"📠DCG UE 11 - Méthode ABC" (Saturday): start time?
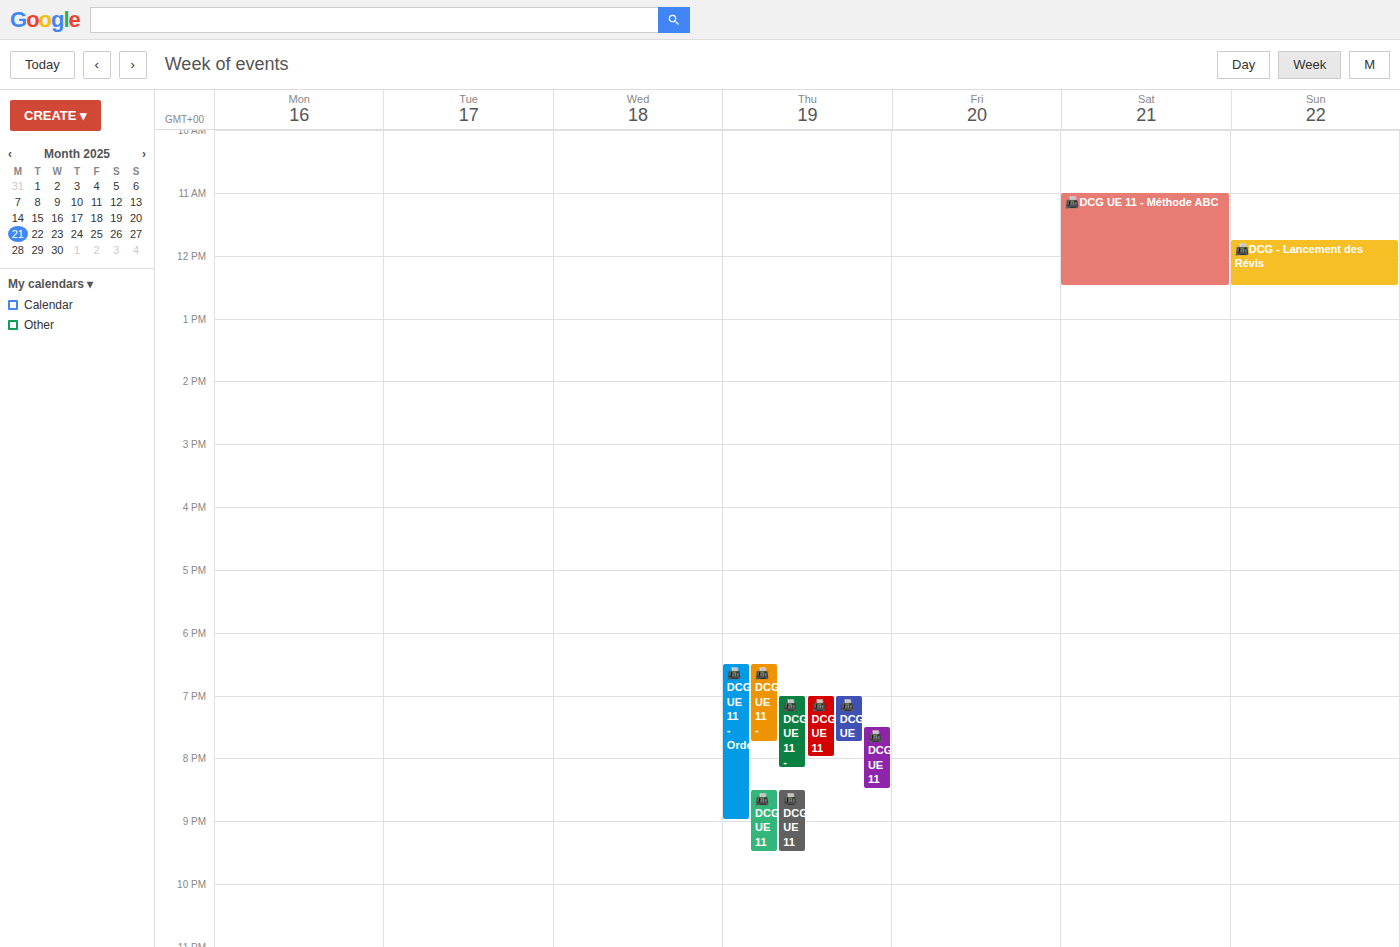
11:00 AM